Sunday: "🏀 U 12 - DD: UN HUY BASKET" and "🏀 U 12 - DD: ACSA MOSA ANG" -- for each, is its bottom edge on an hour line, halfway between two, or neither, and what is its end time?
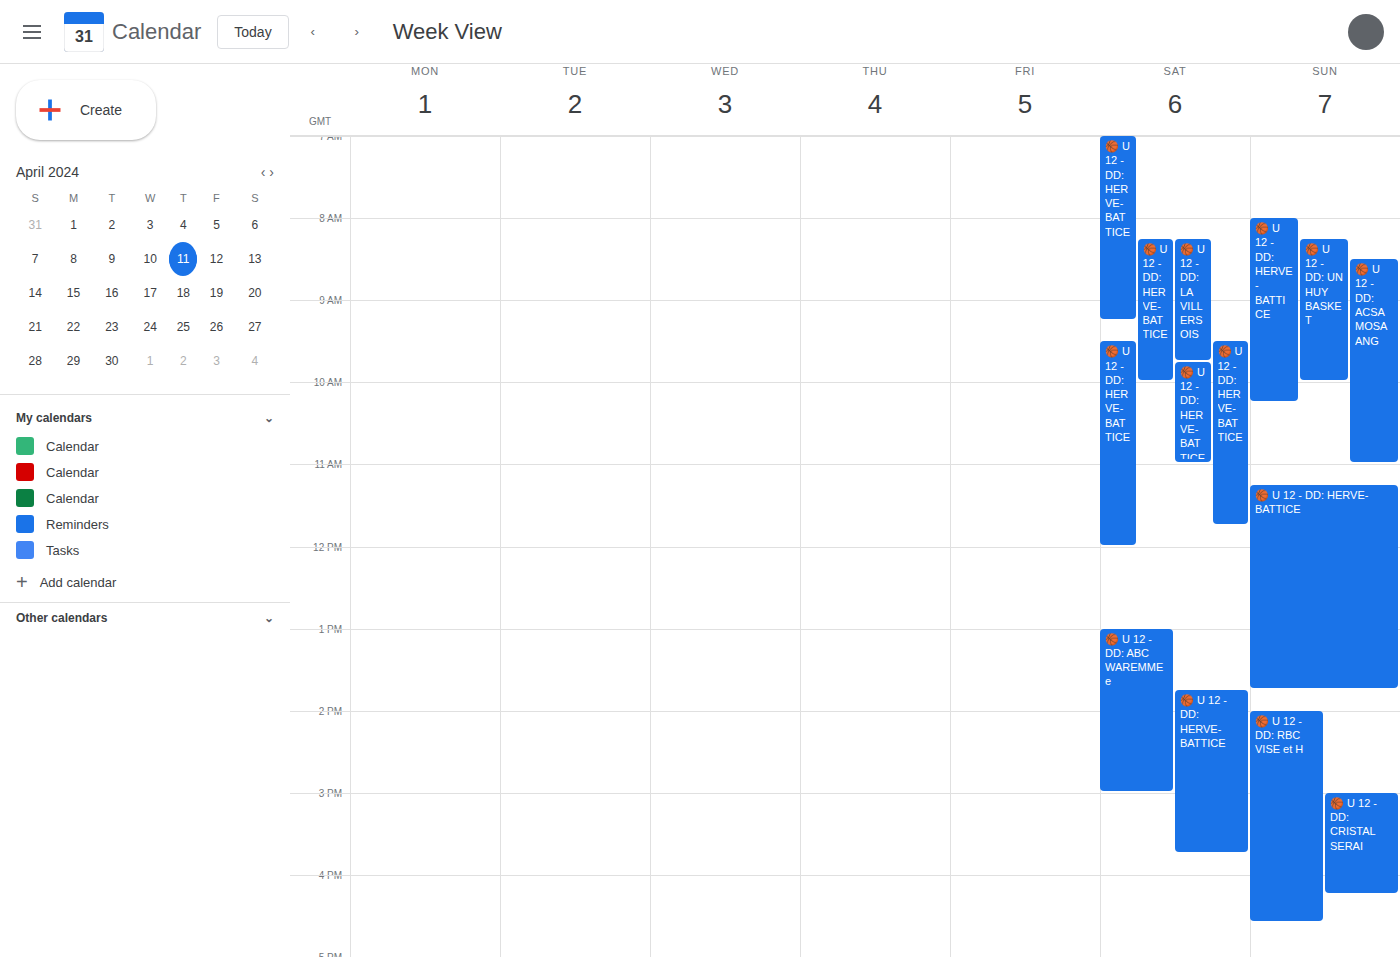
"🏀 U 12 - DD: UN HUY BASKET": 10:00 AM, exactly on the 10 AM line. "🏀 U 12 - DD: ACSA MOSA ANG": 11:00 AM, exactly on the 11 AM line.